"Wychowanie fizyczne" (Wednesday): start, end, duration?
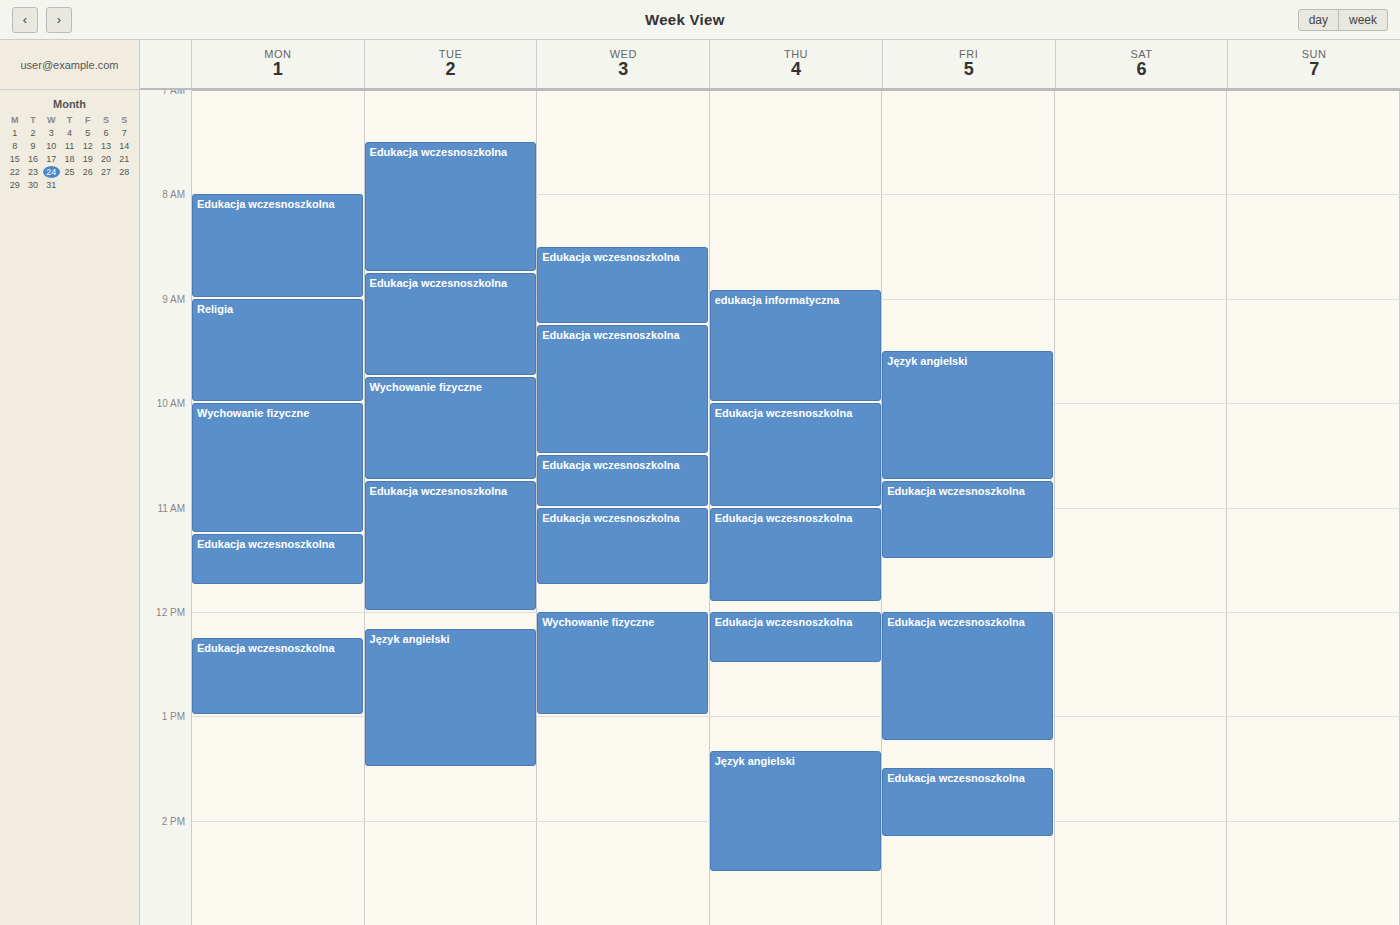
12:00 PM to 1:00 PM, 1 hour